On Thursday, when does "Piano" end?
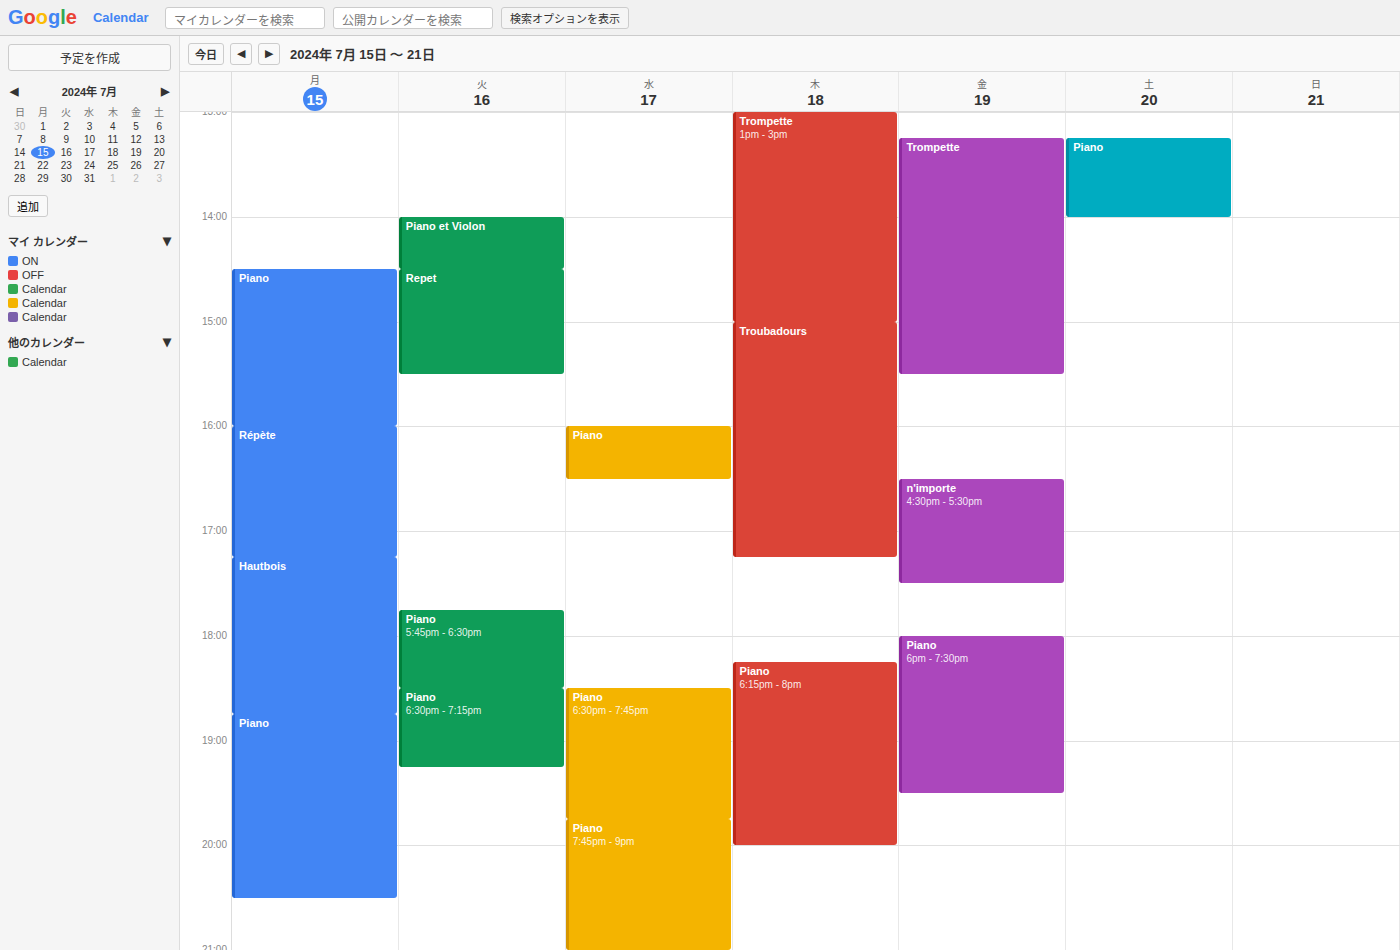
8:00 PM